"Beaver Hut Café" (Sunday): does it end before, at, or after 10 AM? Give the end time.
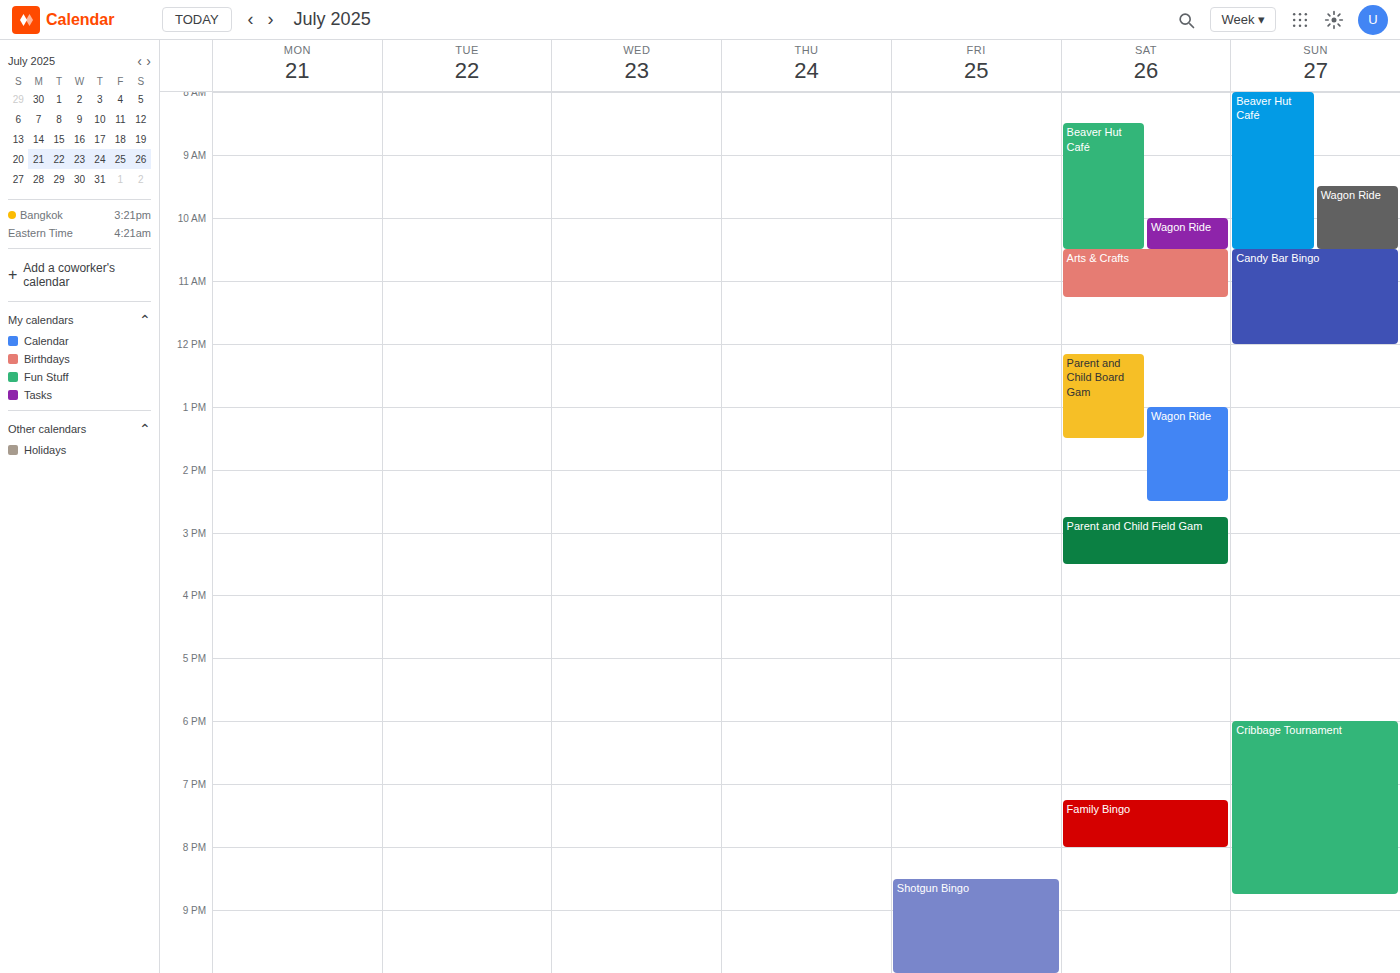
10:30 AM -- after 10 AM, 30 minutes below the 10 AM line.